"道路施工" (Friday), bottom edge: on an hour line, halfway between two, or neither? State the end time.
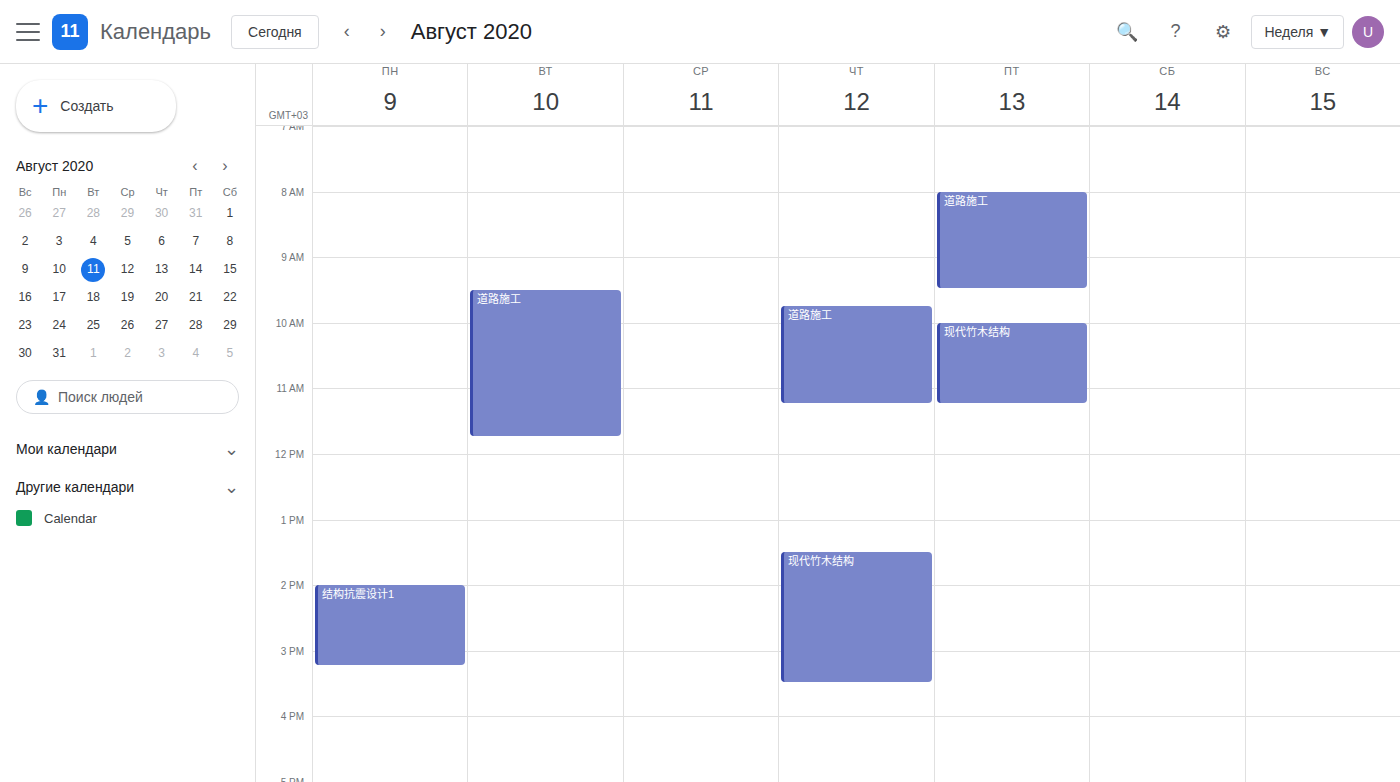
9:30 AM -- halfway between the 9 AM and 10 AM lines.